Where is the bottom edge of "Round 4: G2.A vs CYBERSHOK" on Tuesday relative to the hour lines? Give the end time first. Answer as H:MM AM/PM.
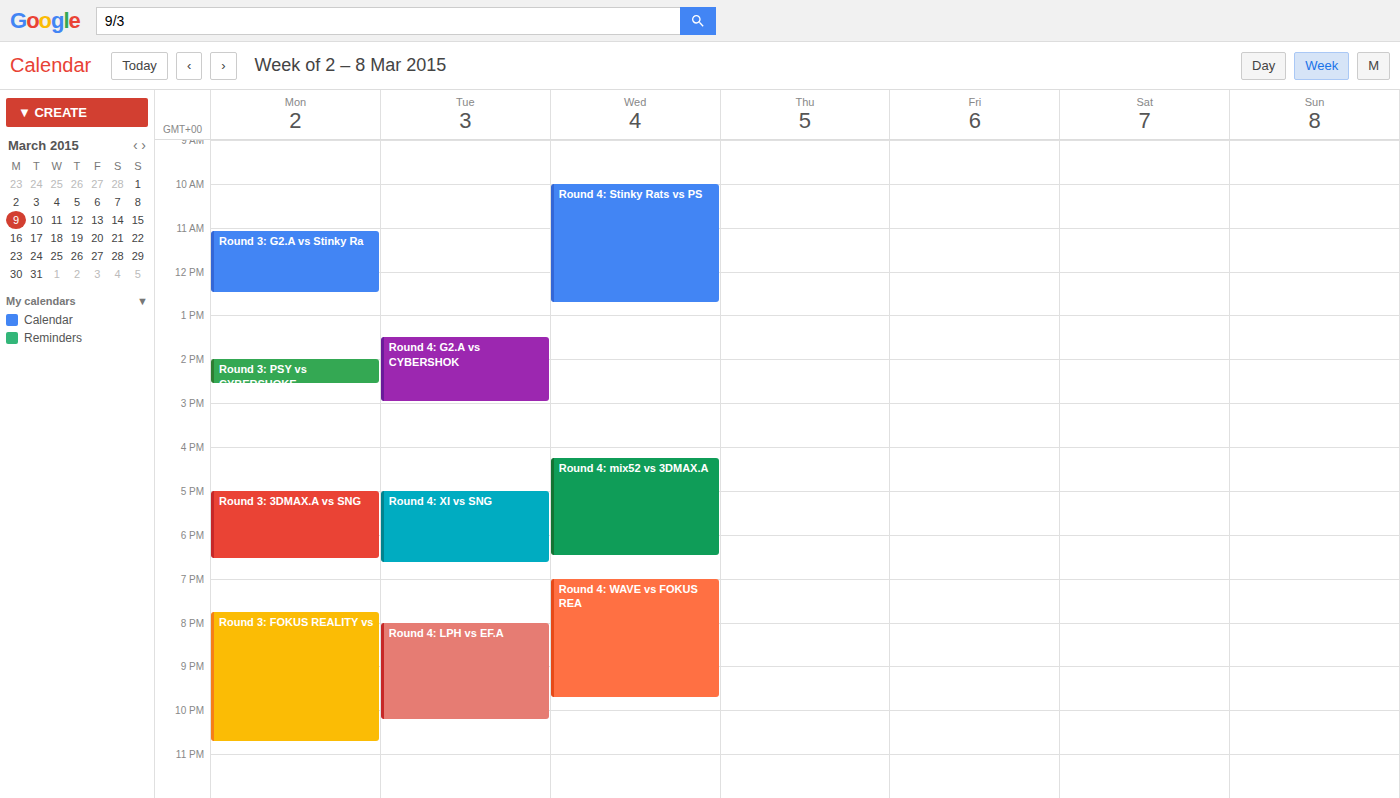
3:00 PM -- exactly on the 3 PM line.